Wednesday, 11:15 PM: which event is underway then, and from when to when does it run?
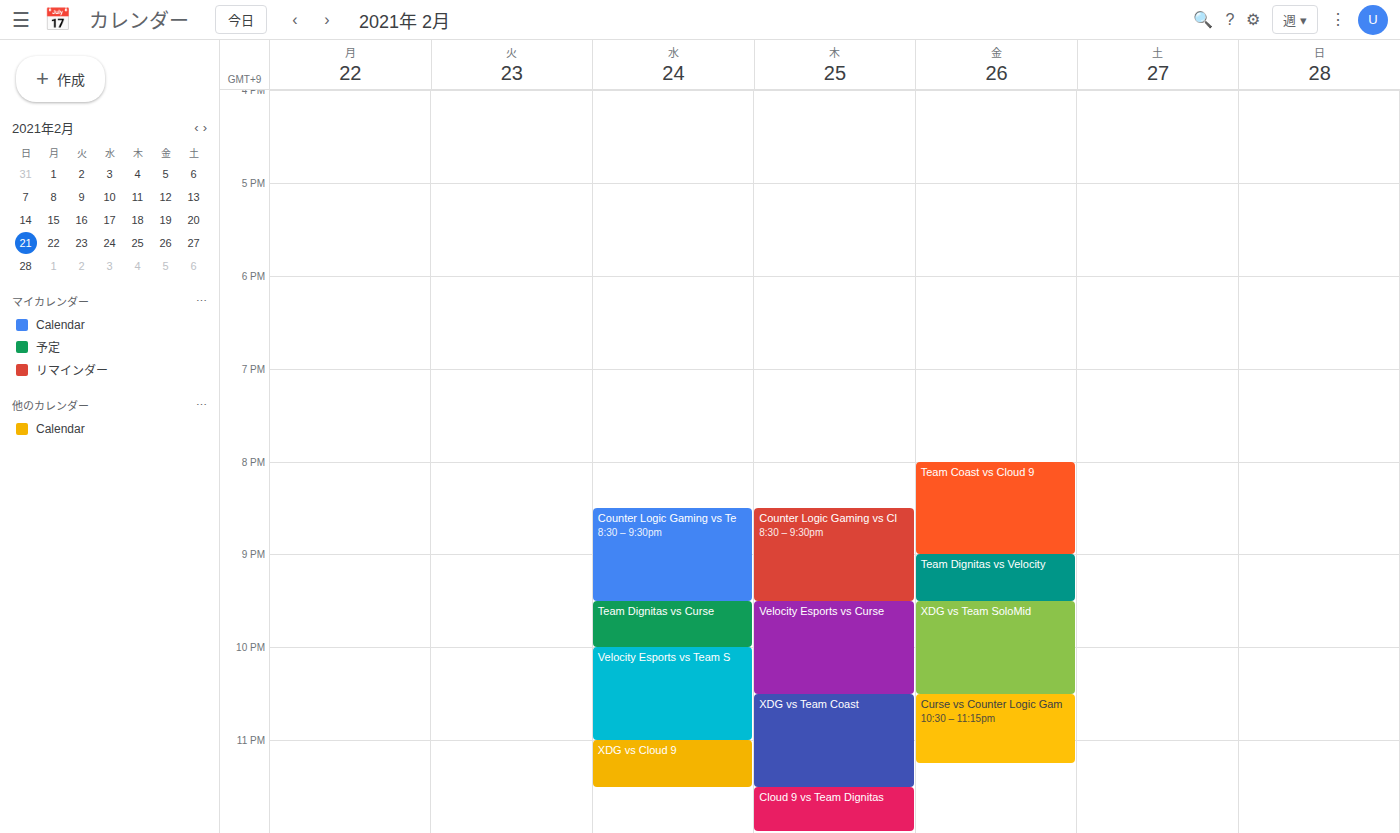
"XDG vs Cloud 9", 11:00 PM to 11:30 PM